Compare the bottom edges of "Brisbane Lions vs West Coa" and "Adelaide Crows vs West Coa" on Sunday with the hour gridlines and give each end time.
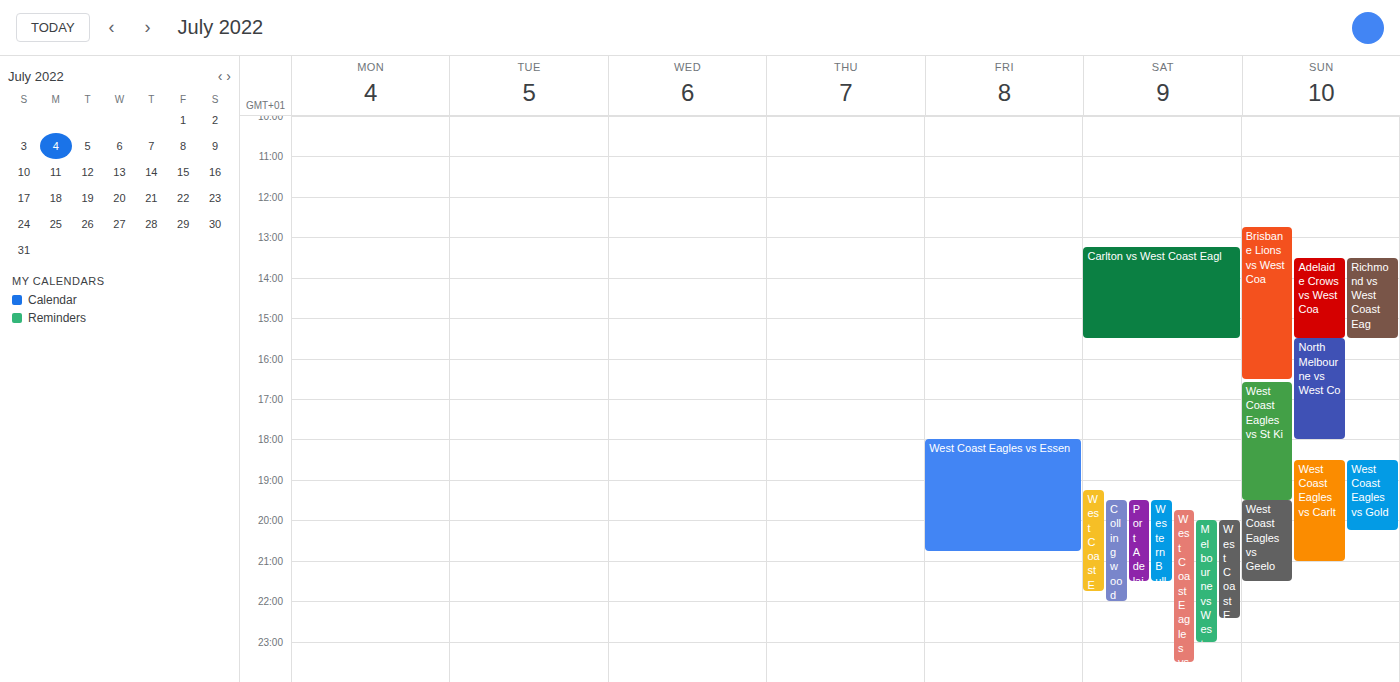
"Brisbane Lions vs West Coa": 16:30, halfway between the 16:00 and 17:00 lines. "Adelaide Crows vs West Coa": 15:30, halfway between the 15:00 and 16:00 lines.